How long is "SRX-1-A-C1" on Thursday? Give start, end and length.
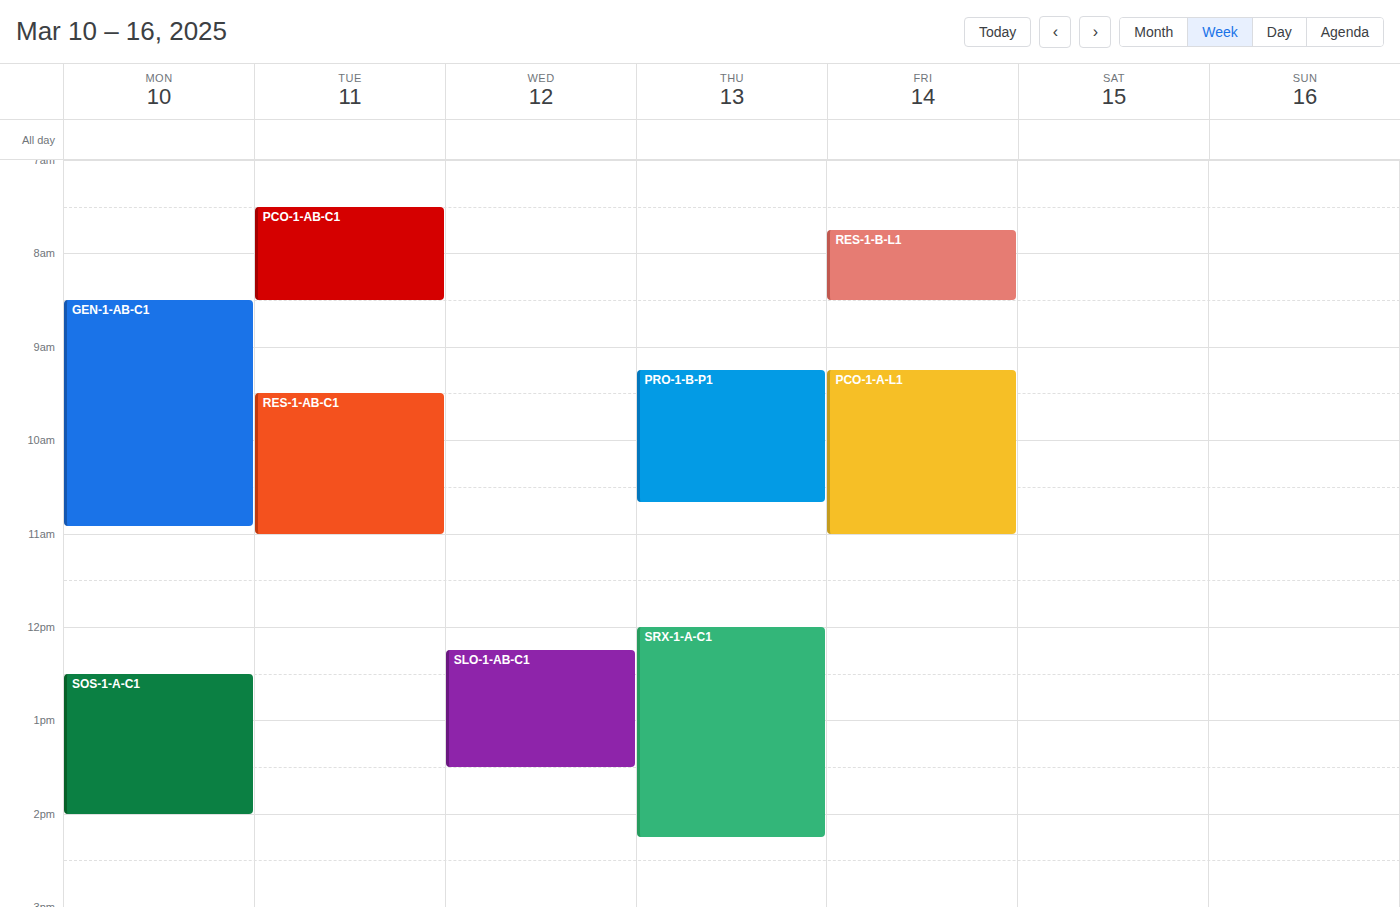
12:00 PM to 2:15 PM, 2 hours 15 minutes